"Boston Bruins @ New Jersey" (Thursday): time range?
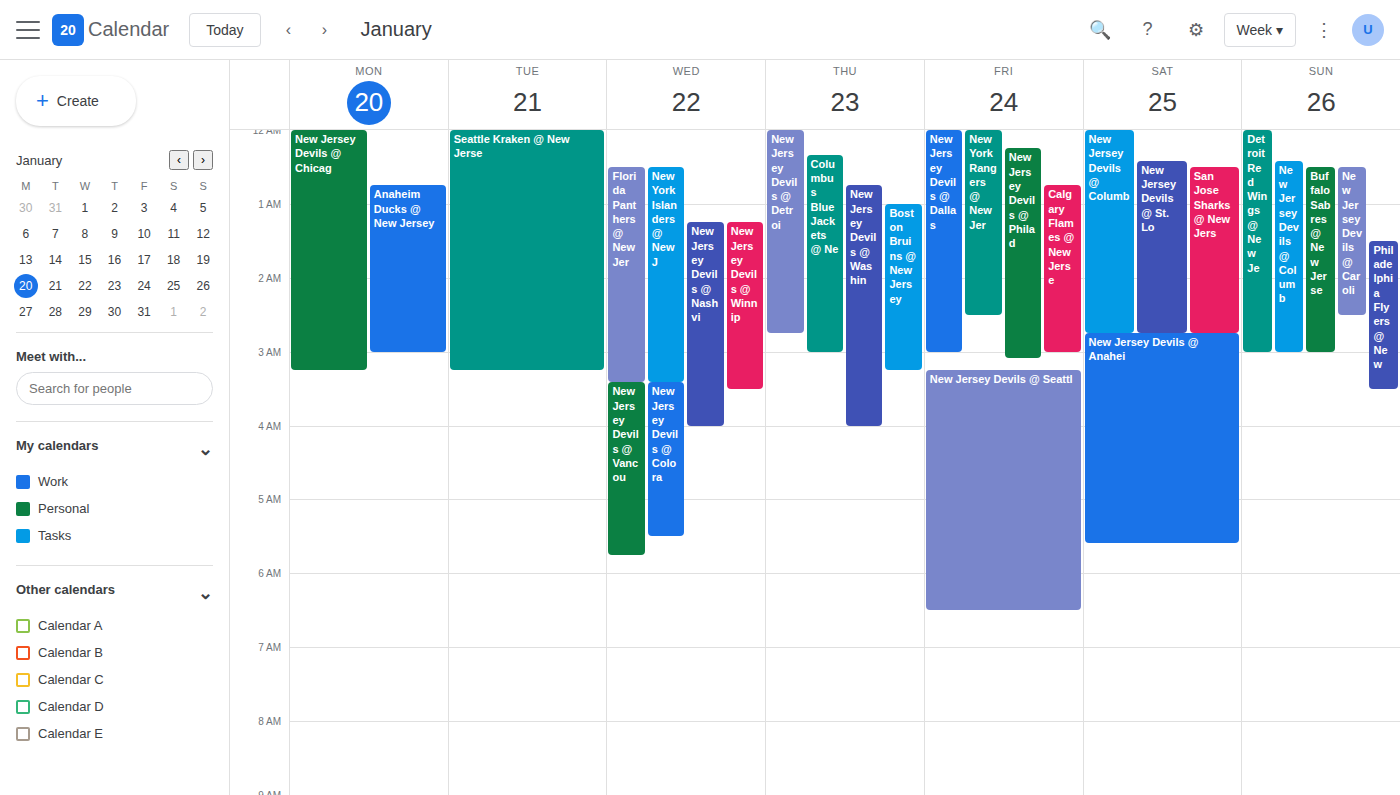
1:00 AM to 3:15 AM